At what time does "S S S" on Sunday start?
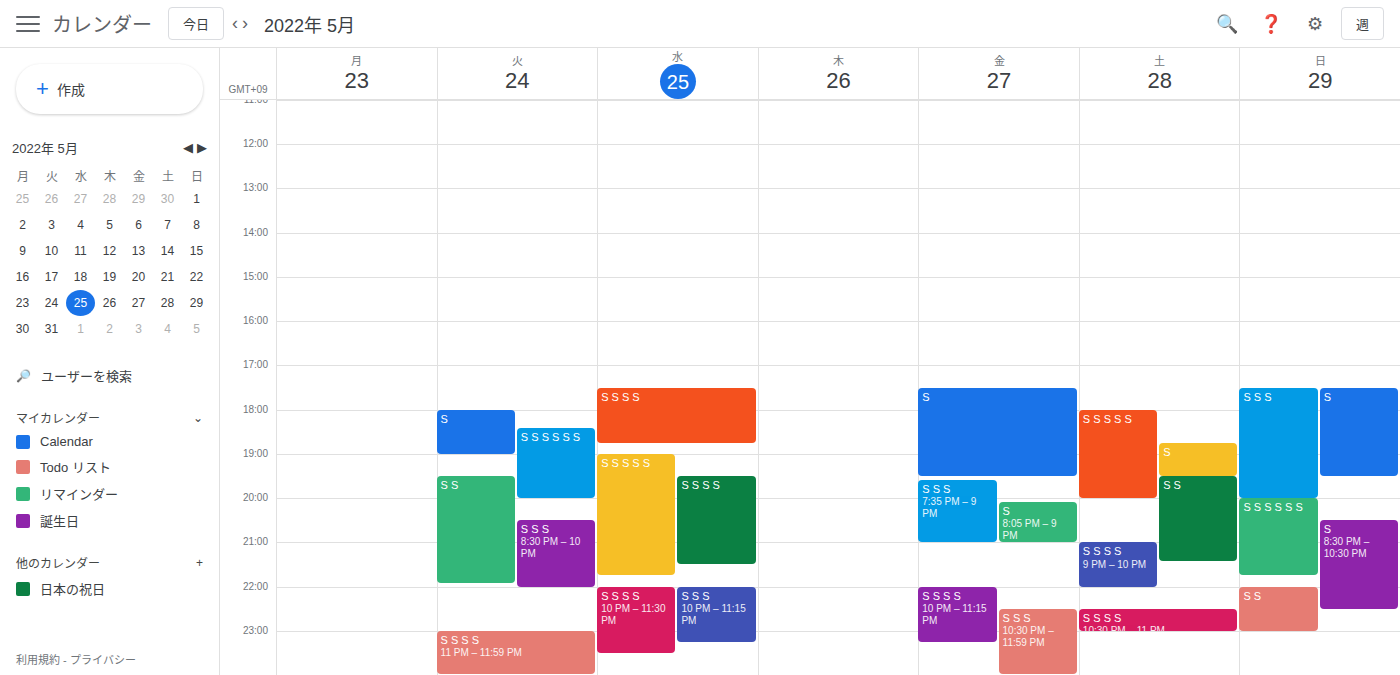
5:30 PM